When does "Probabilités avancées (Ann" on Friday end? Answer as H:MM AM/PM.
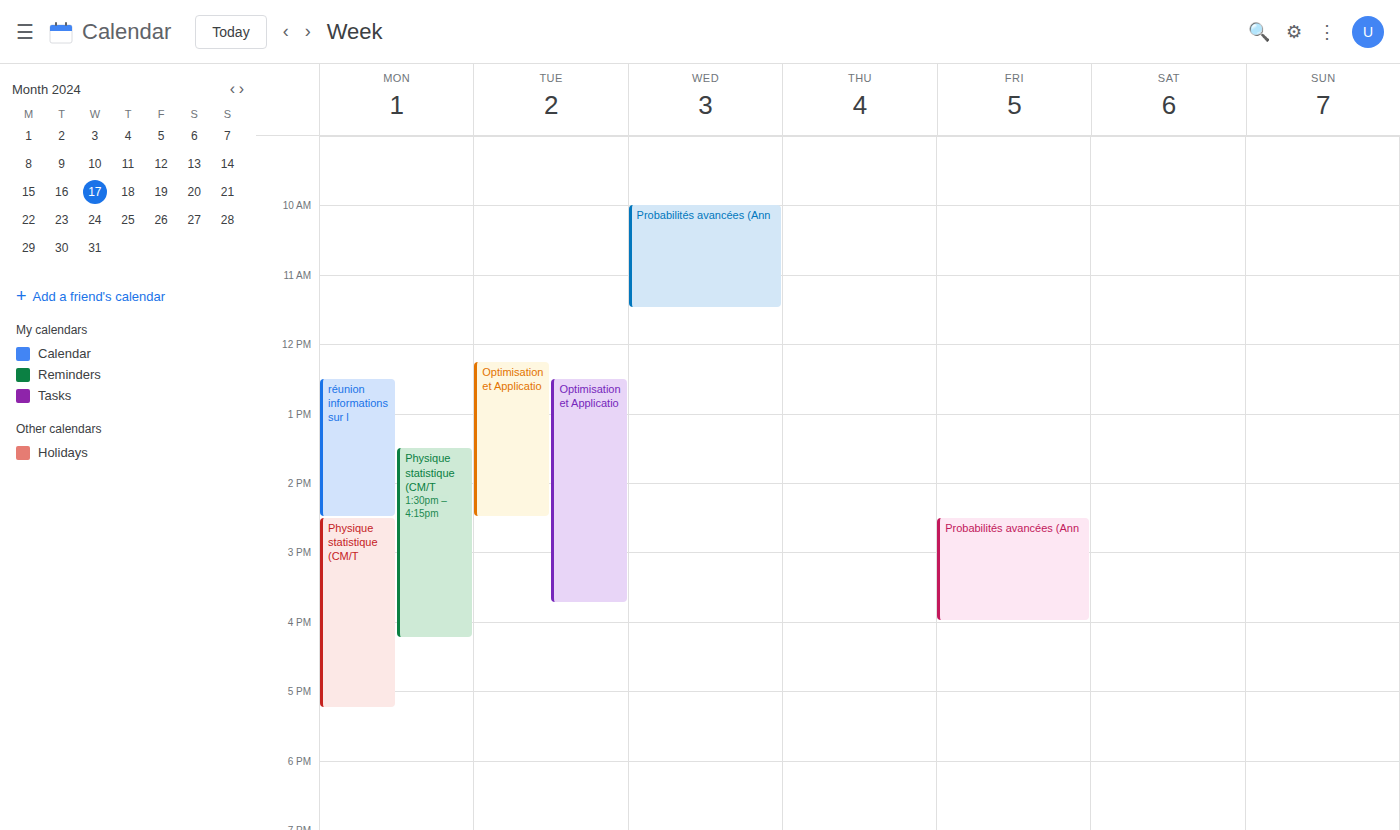
4:00 PM